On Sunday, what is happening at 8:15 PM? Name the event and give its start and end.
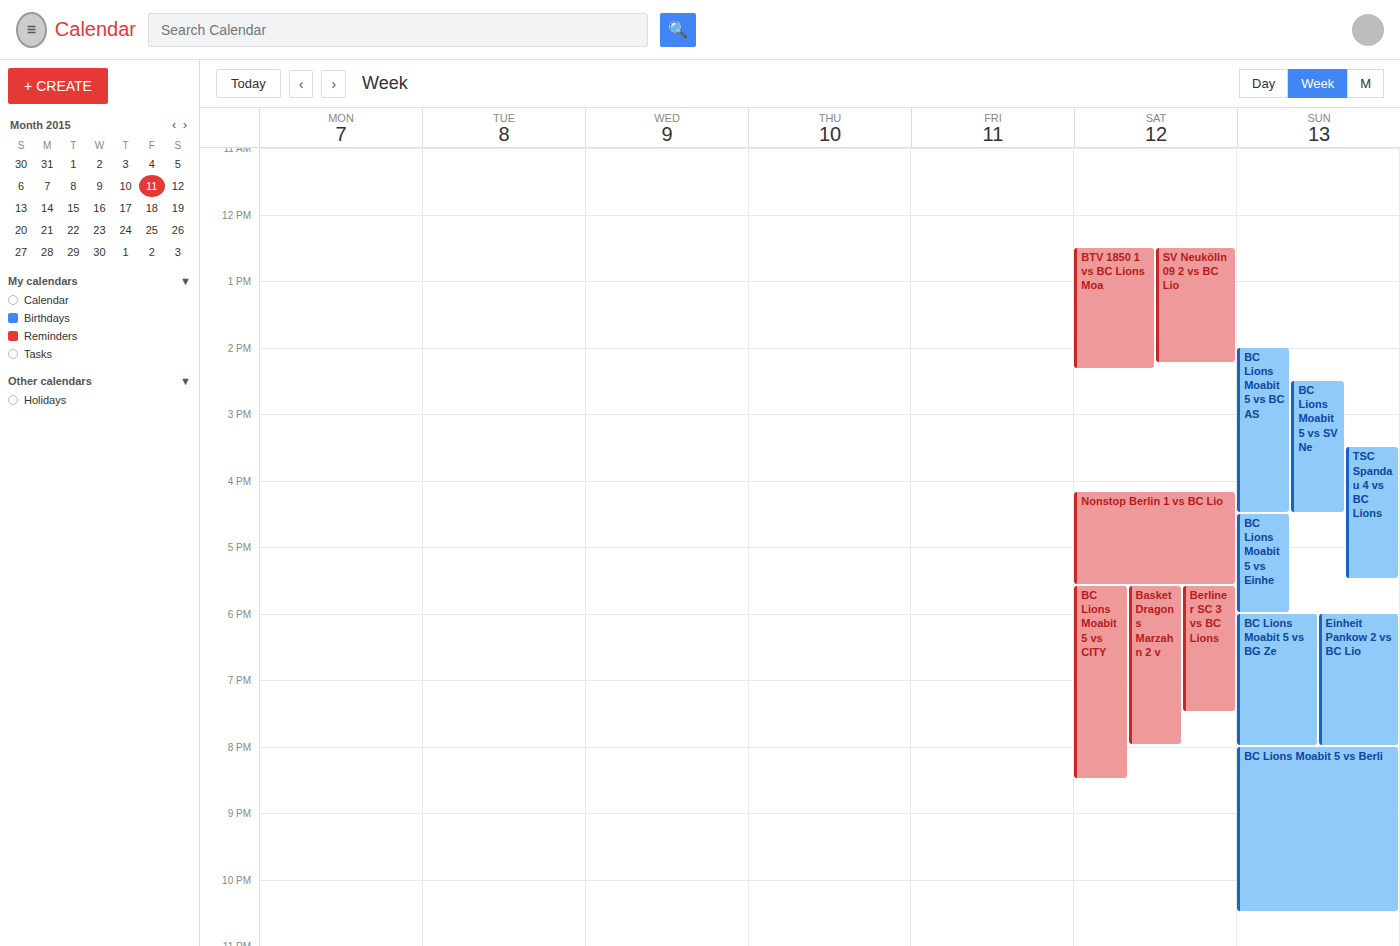
"BC Lions Moabit 5 vs Berli", 8:00 PM to 10:30 PM